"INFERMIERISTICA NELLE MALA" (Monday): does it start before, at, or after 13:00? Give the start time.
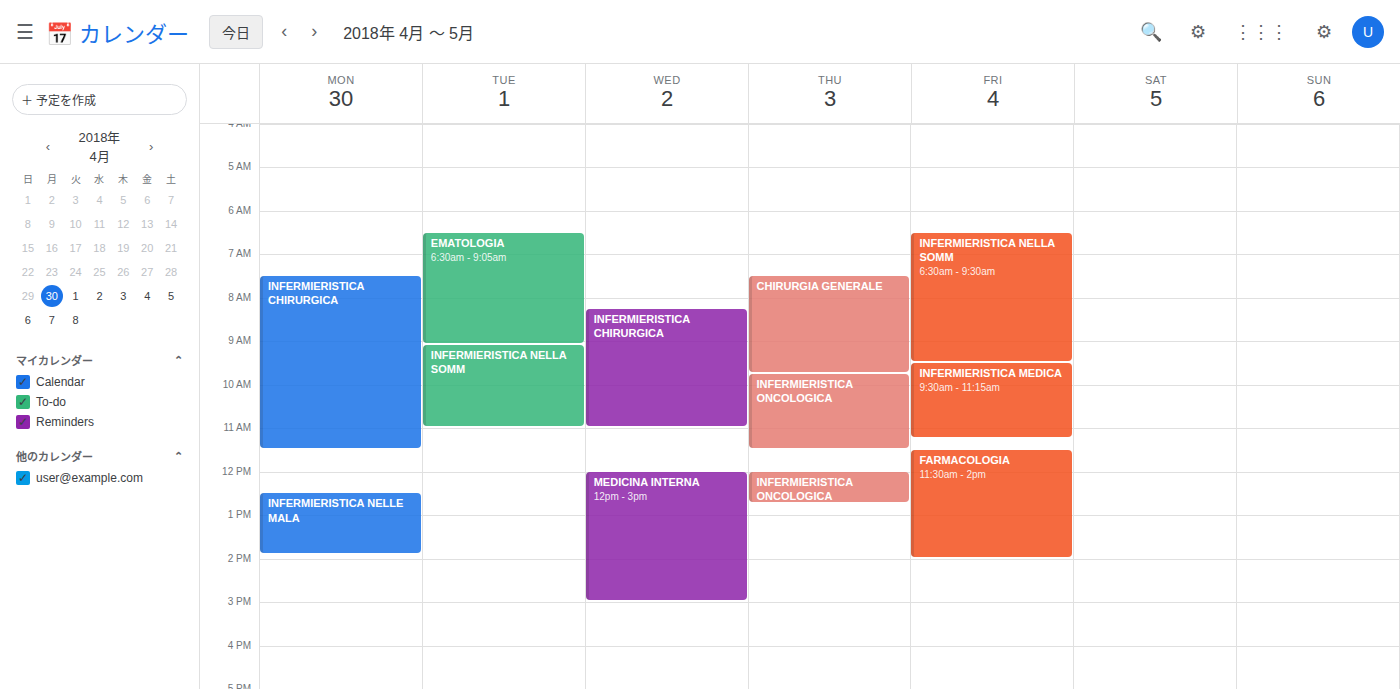
12:30 -- before 13:00, 30 minutes above the 13:00 line.